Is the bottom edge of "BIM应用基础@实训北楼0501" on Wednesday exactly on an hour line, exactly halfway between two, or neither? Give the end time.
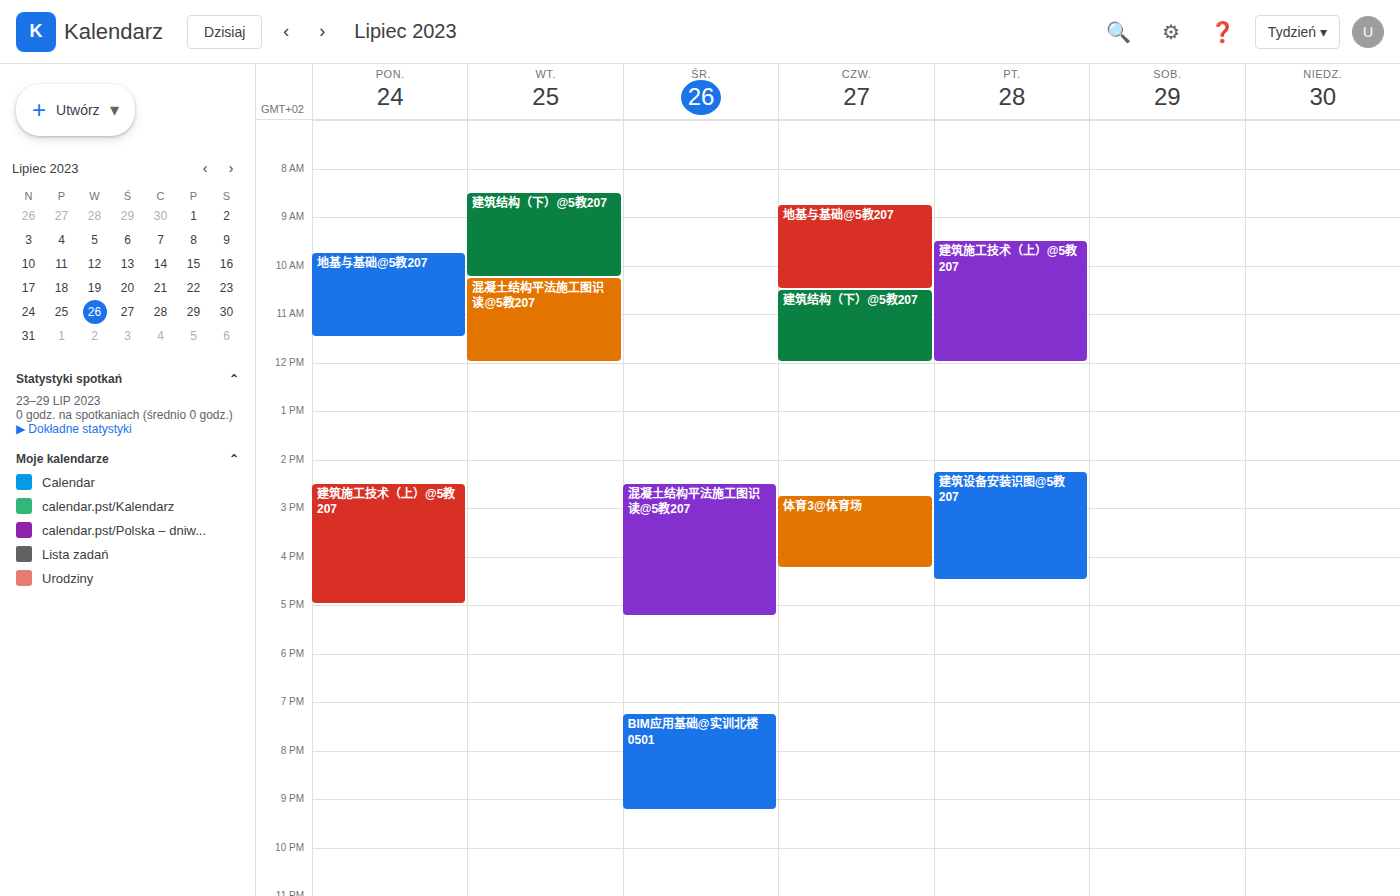
9:15 PM -- neither: a quarter of the way from the 9 PM line to the 10 PM line.